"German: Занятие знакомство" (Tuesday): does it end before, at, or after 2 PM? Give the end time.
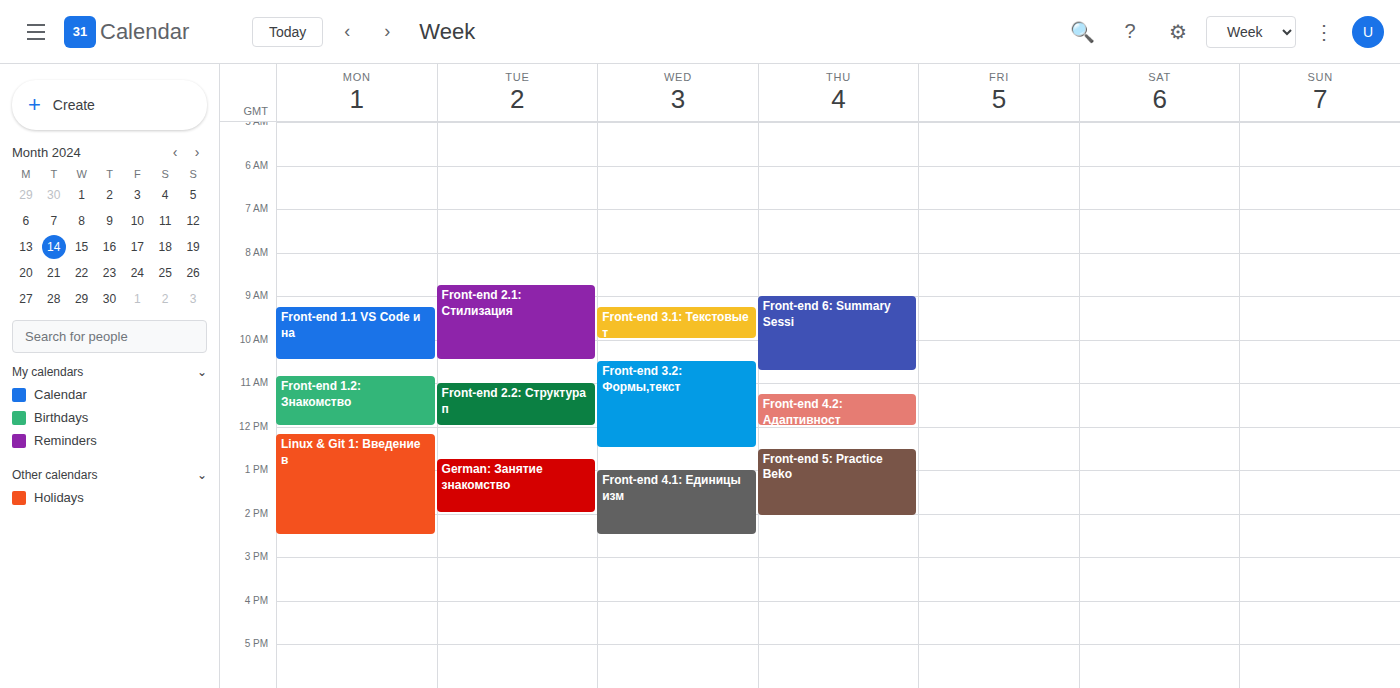
2:00 PM -- exactly at 2 PM, on the 2 PM line.